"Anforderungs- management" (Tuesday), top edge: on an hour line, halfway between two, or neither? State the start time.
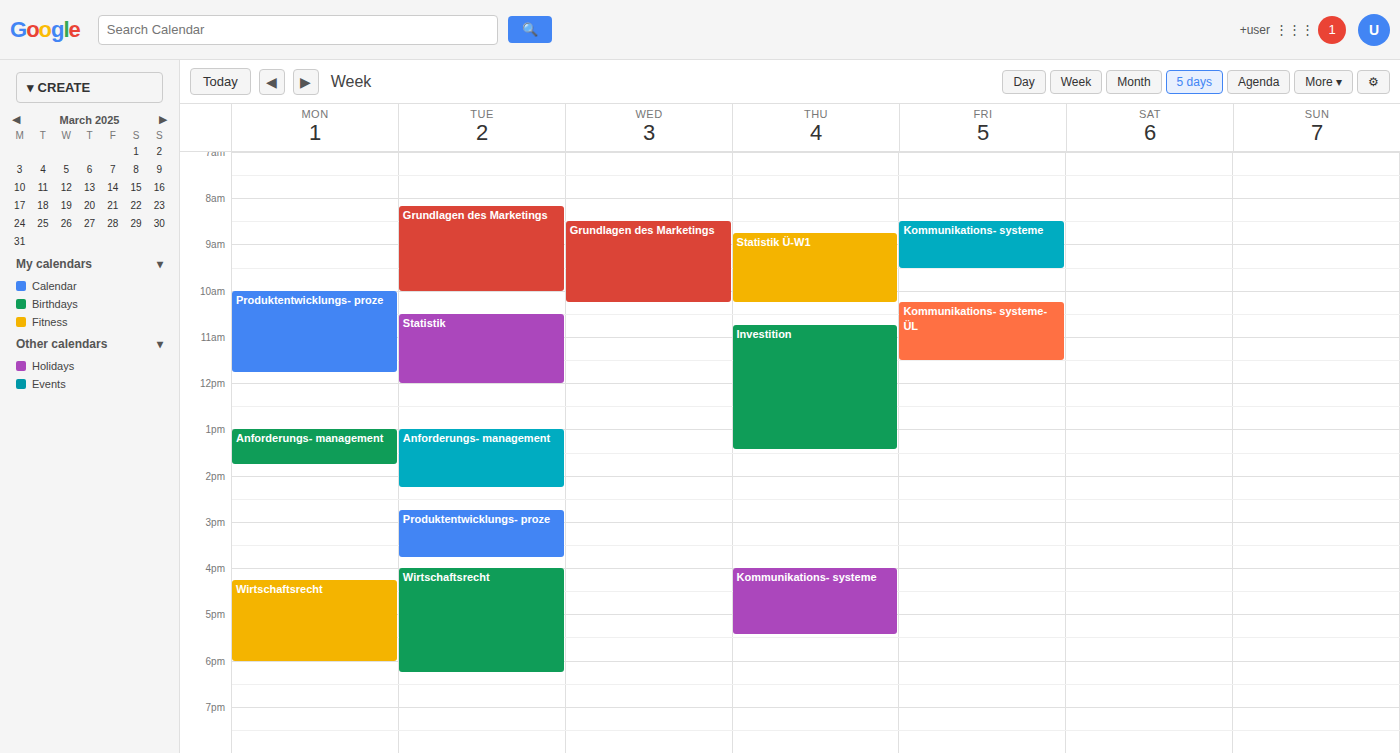
1:00 PM -- exactly on the 1 PM line.